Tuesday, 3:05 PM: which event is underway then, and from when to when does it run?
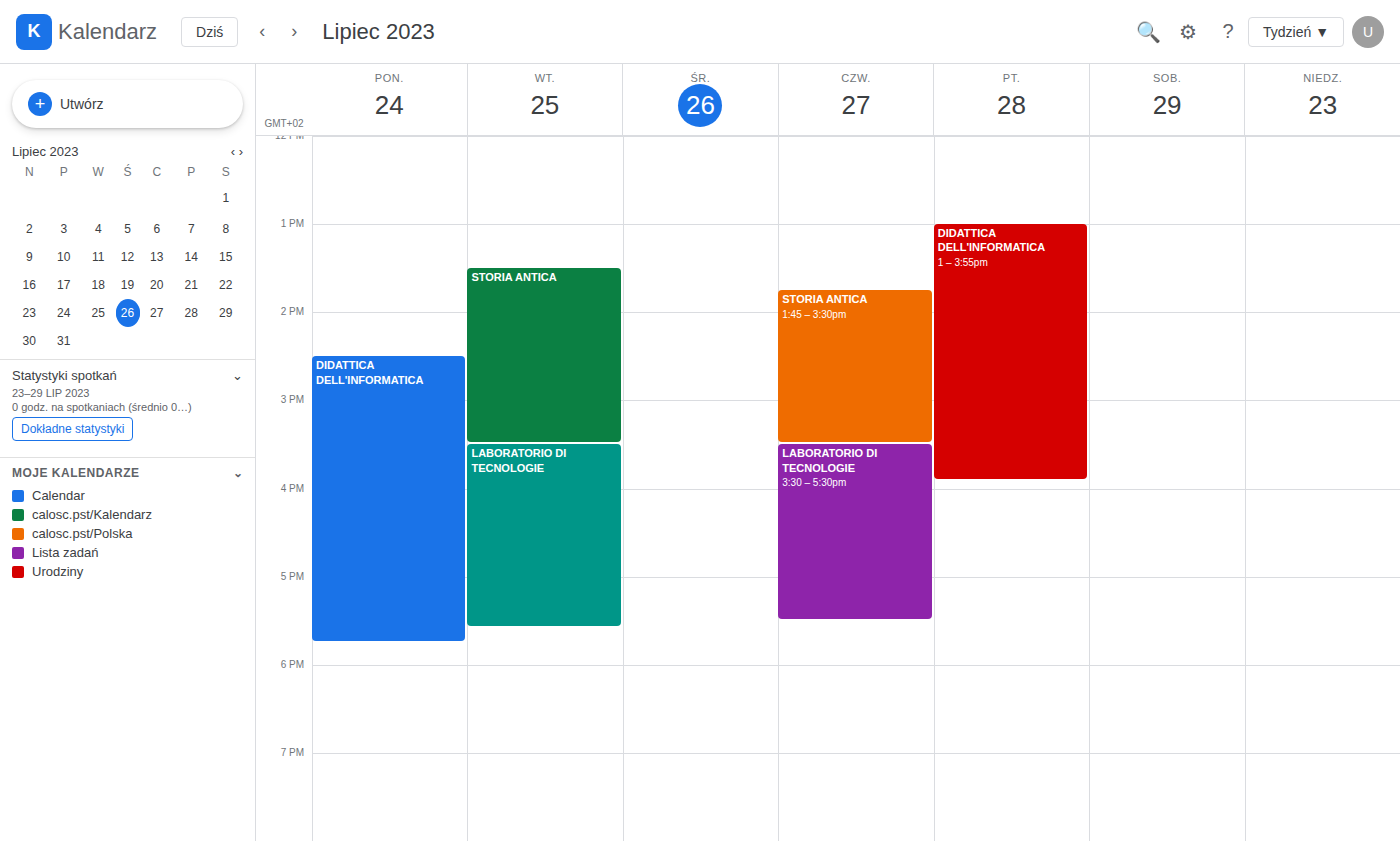
"STORIA ANTICA", 1:30 PM to 3:30 PM